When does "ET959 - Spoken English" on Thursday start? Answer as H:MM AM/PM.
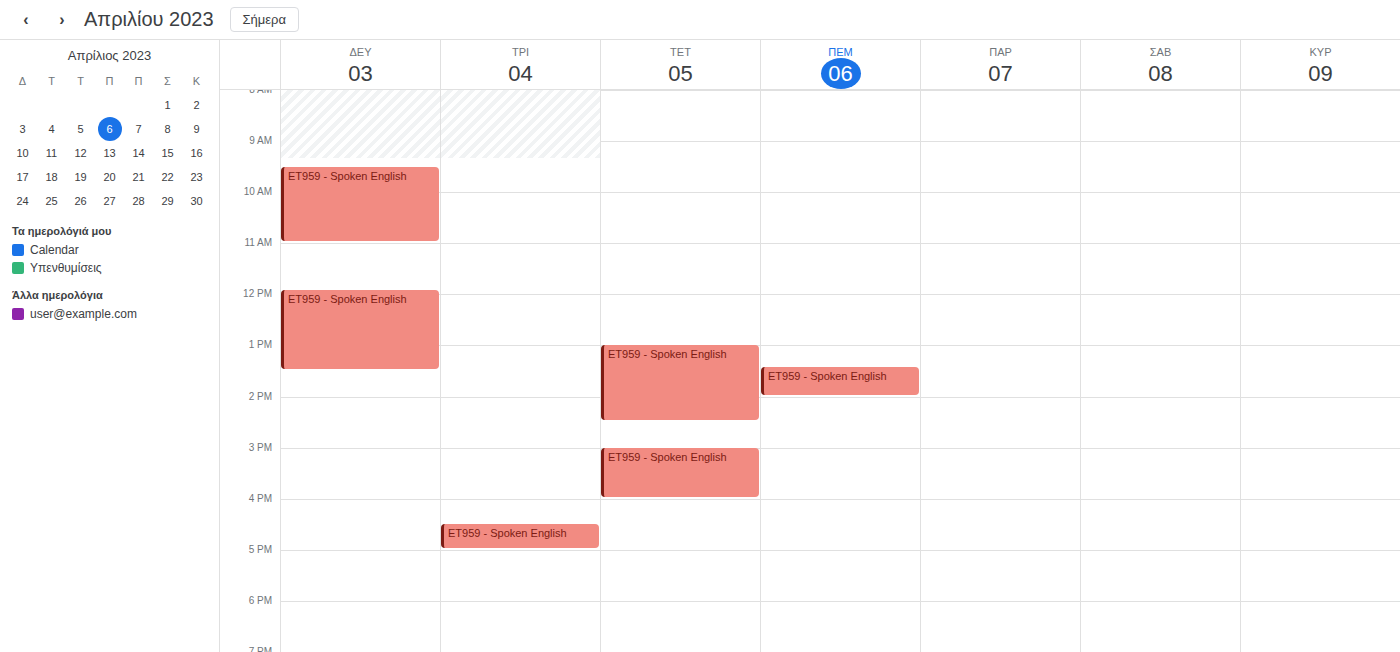
1:25 PM